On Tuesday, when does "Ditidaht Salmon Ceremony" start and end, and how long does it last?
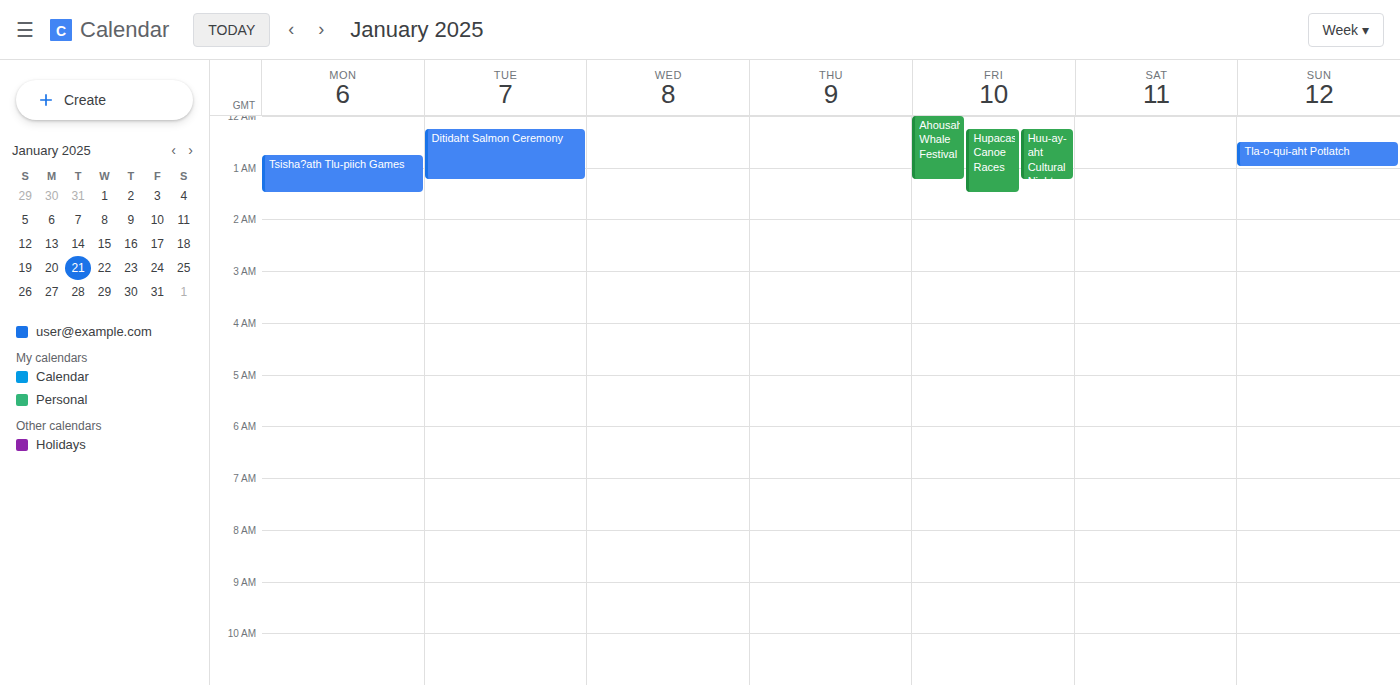
12:15 AM to 1:15 AM, 1 hour